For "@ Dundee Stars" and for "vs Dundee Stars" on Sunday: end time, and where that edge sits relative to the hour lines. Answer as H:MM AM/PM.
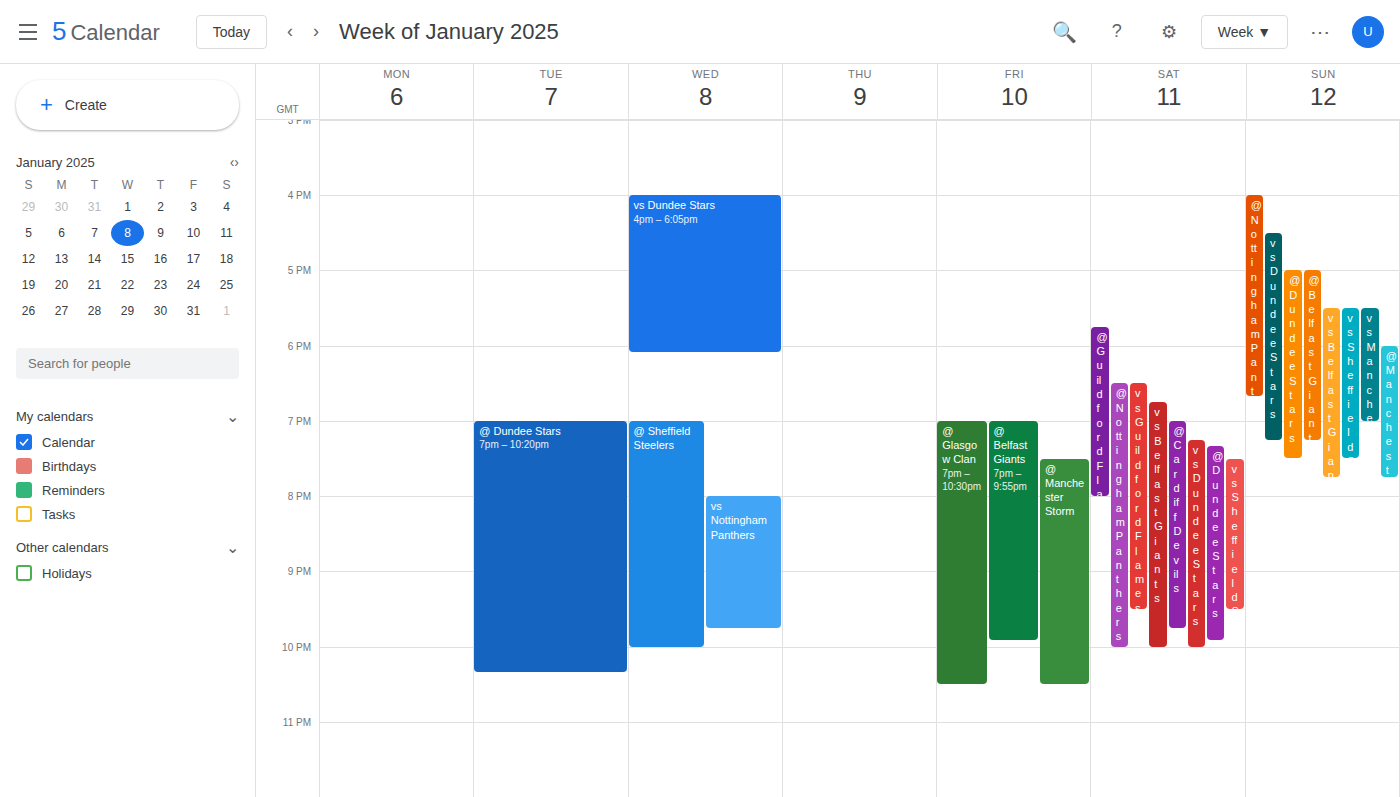
"@ Dundee Stars": 7:30 PM, halfway between the 7 PM and 8 PM lines. "vs Dundee Stars": 7:15 PM, neither: a quarter of the way from the 7 PM line to the 8 PM line.